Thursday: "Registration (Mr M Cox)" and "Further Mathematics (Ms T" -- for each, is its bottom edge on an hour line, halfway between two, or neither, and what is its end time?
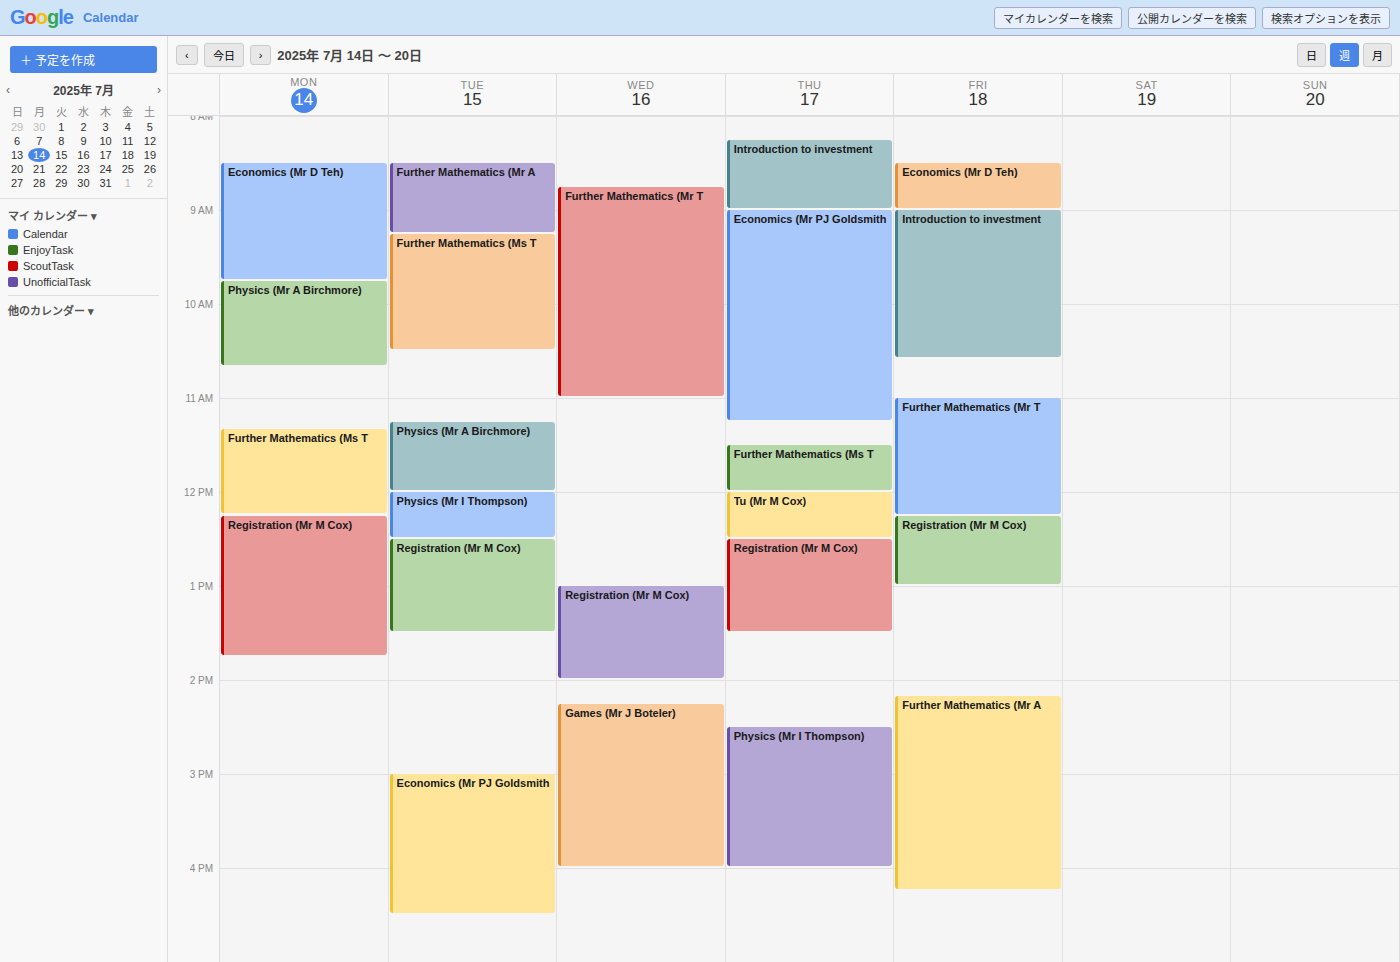
"Registration (Mr M Cox)": 1:30 PM, halfway between the 1 PM and 2 PM lines. "Further Mathematics (Ms T": 12:00 PM, exactly on the 12 PM line.